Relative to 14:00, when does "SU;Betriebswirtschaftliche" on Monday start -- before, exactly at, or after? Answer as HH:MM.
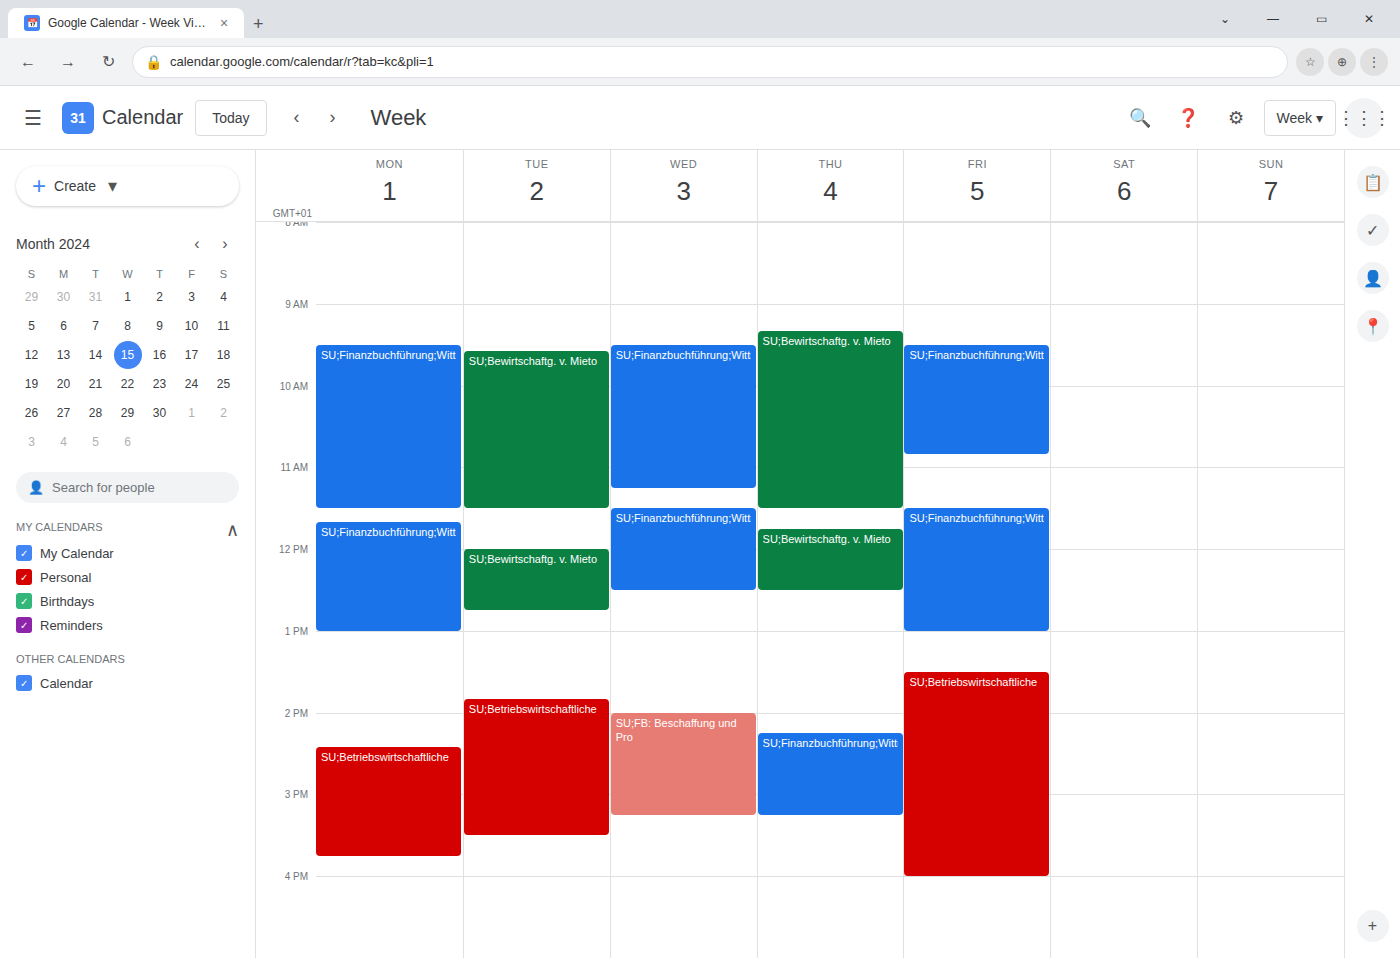
14:25 -- after 14:00, 25 minutes below the 14:00 line.